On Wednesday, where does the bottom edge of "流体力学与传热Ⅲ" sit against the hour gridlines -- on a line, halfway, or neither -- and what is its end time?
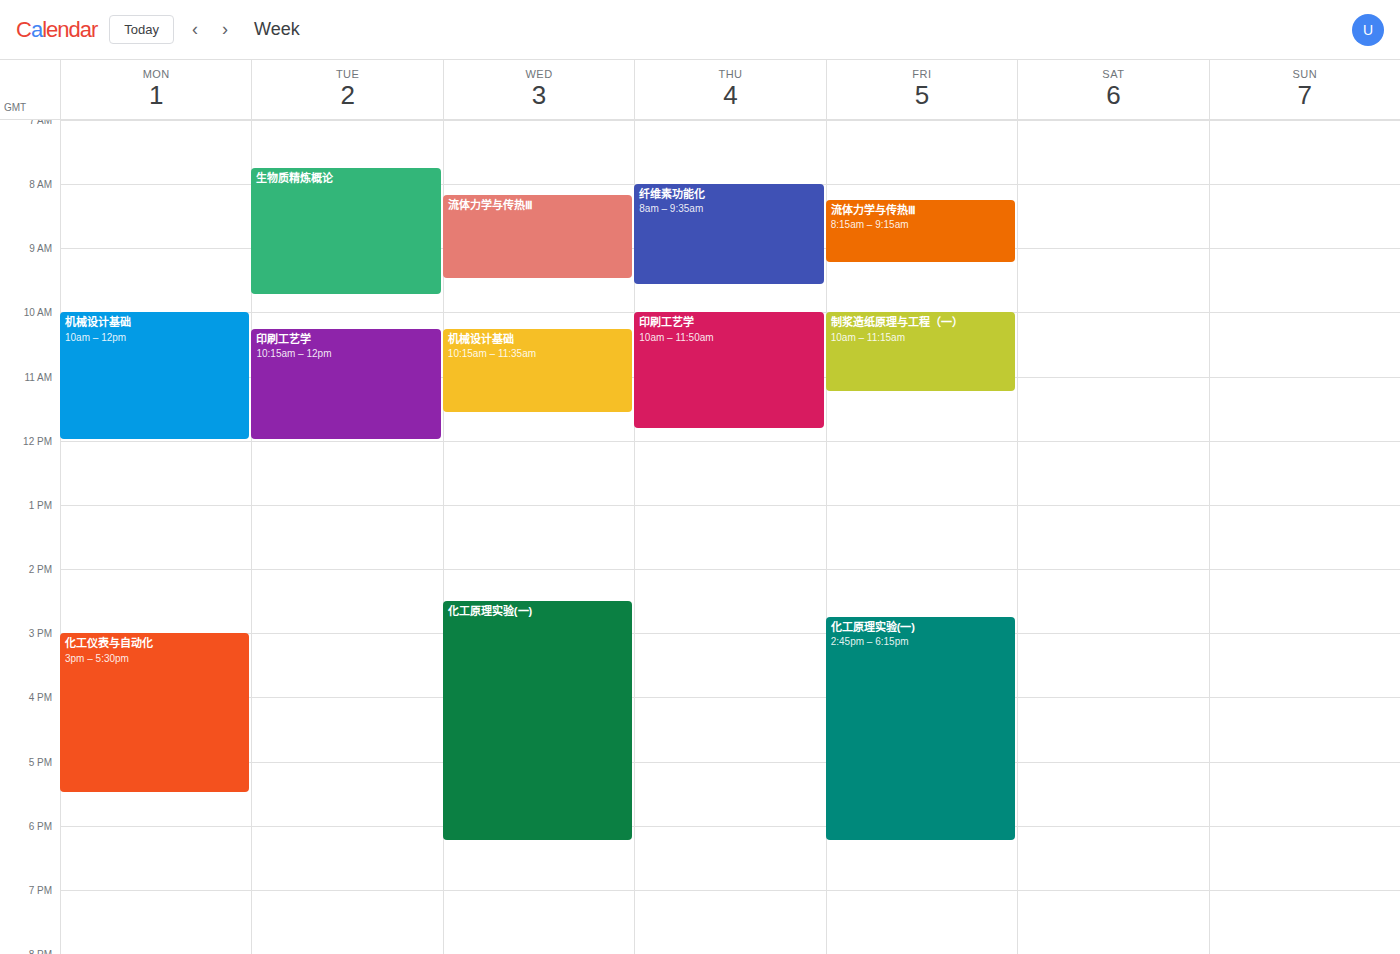
9:30 AM -- halfway between the 9 AM and 10 AM lines.